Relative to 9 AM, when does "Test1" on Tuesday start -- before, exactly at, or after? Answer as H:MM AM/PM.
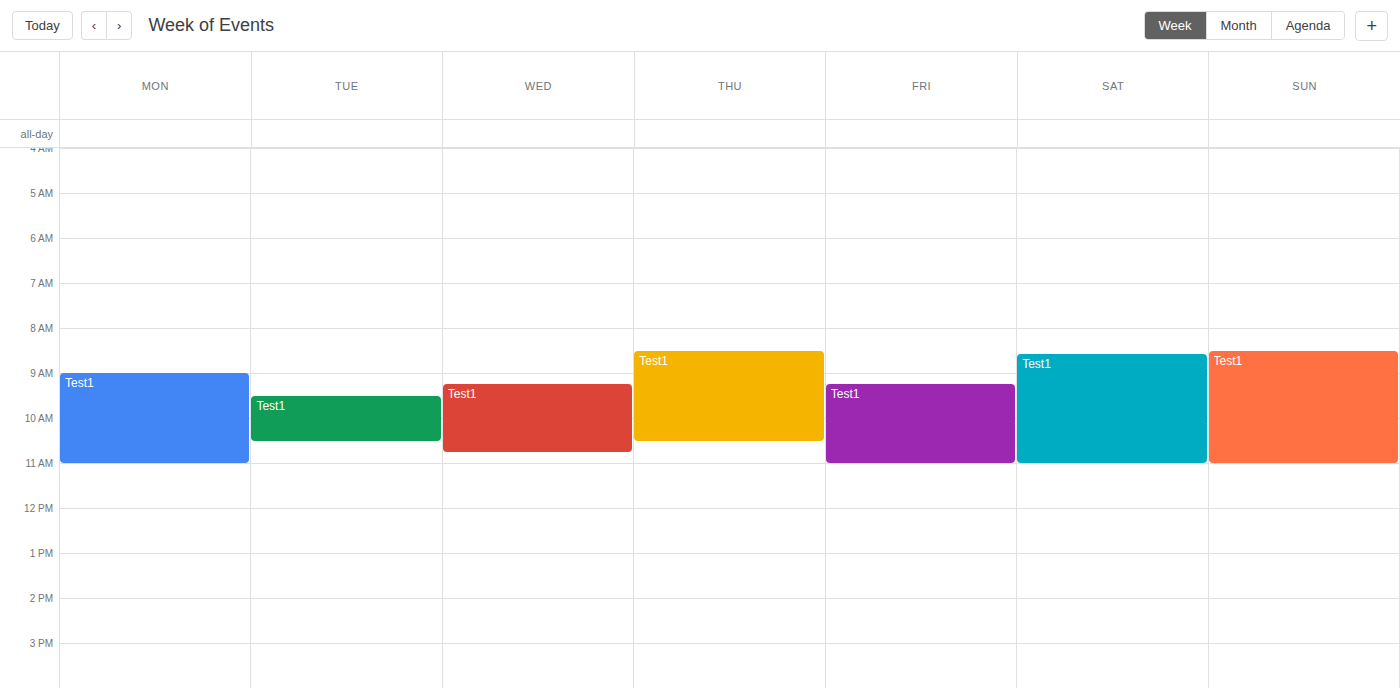
9:30 AM -- after 9 AM, 30 minutes below the 9 AM line.